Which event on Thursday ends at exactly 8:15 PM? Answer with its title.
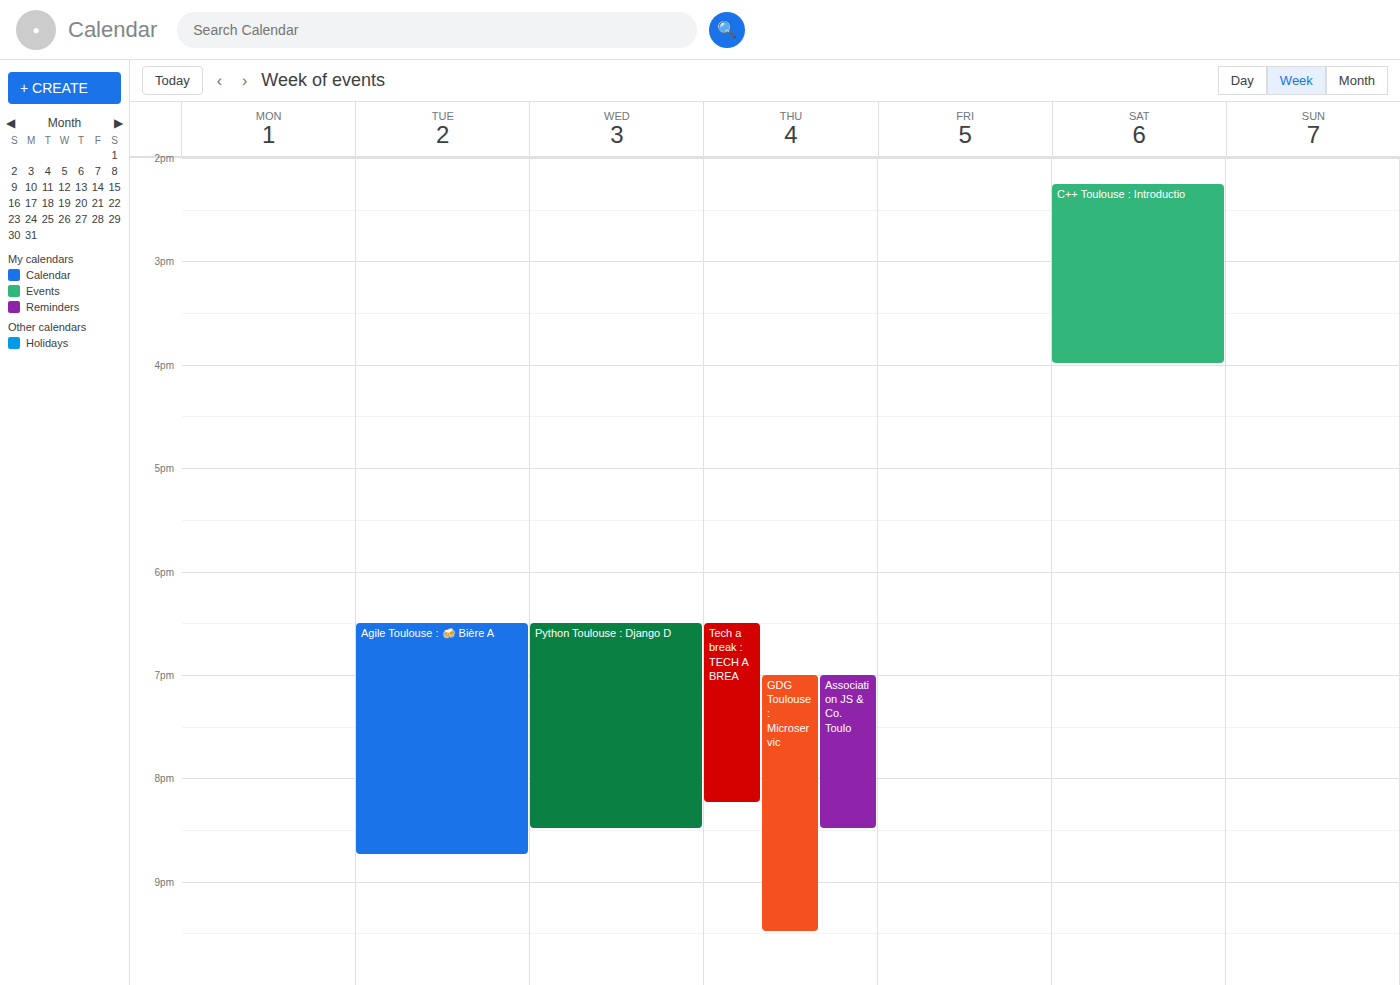
"Tech a break : TECH A BREA"